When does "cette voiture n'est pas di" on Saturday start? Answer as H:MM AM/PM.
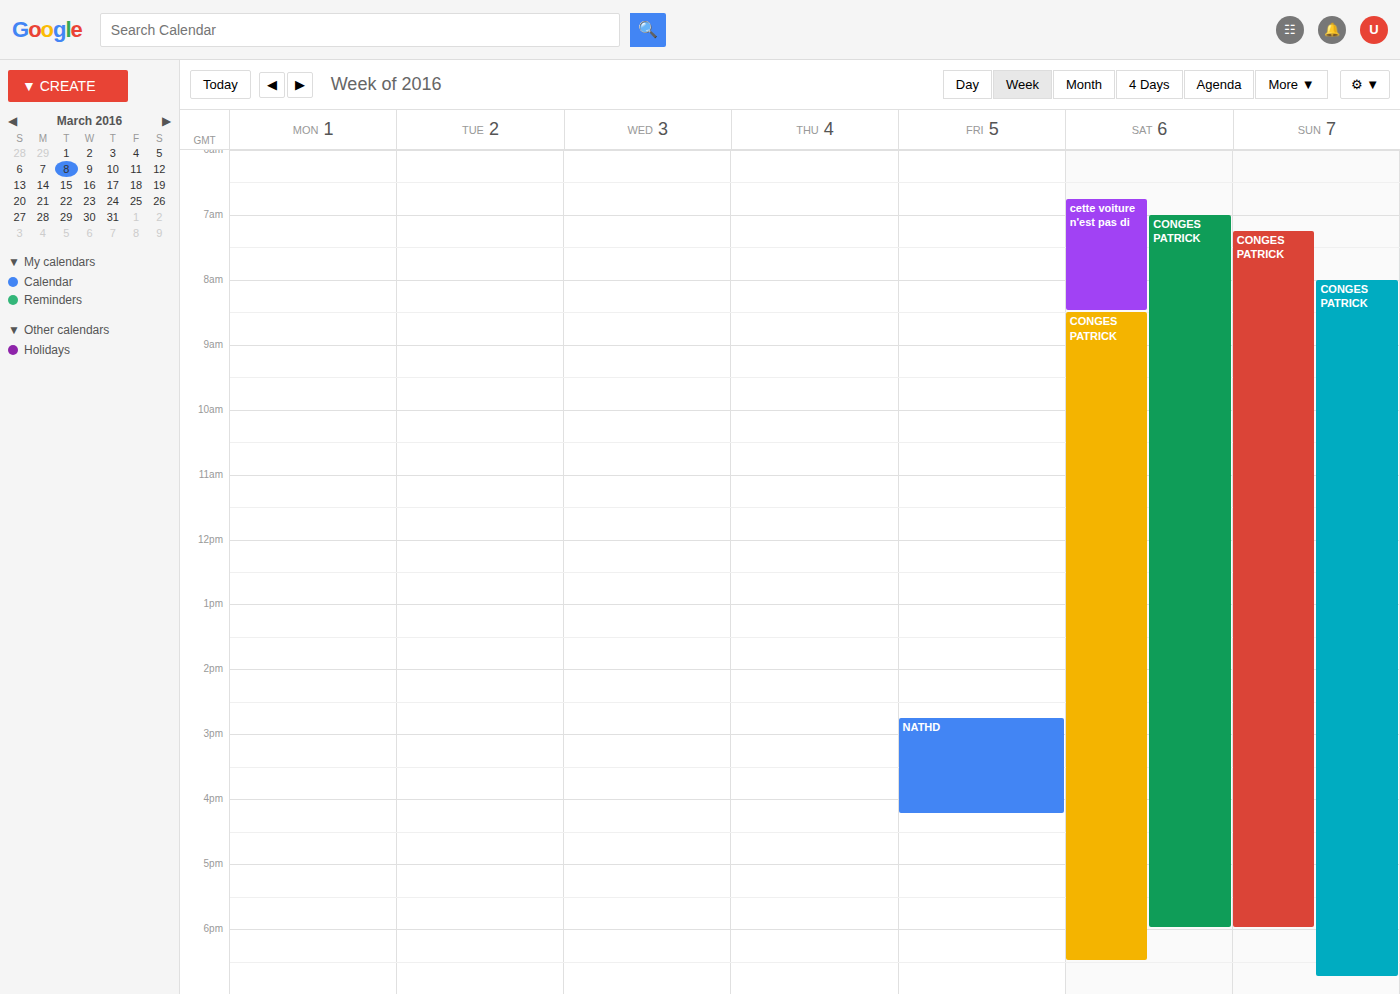
6:45 AM